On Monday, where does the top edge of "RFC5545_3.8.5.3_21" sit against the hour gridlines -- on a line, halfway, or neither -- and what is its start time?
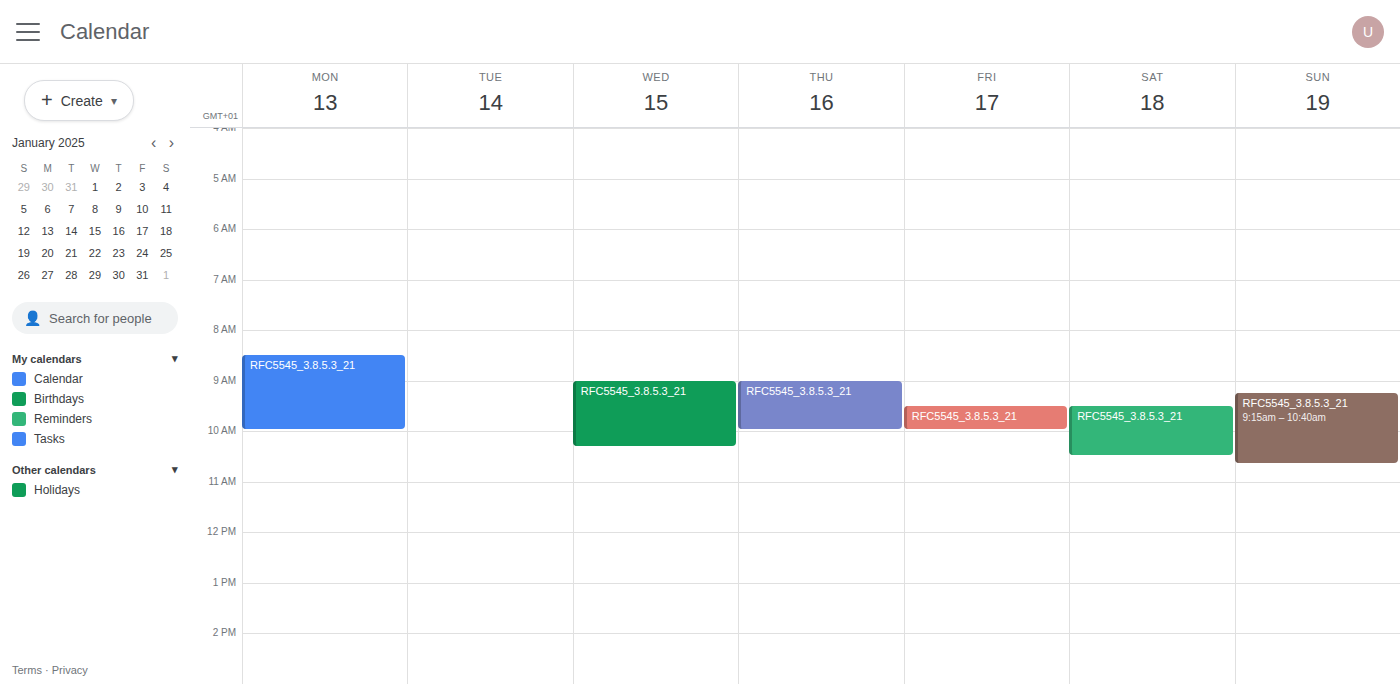
8:30 AM -- halfway between the 8 AM and 9 AM lines.